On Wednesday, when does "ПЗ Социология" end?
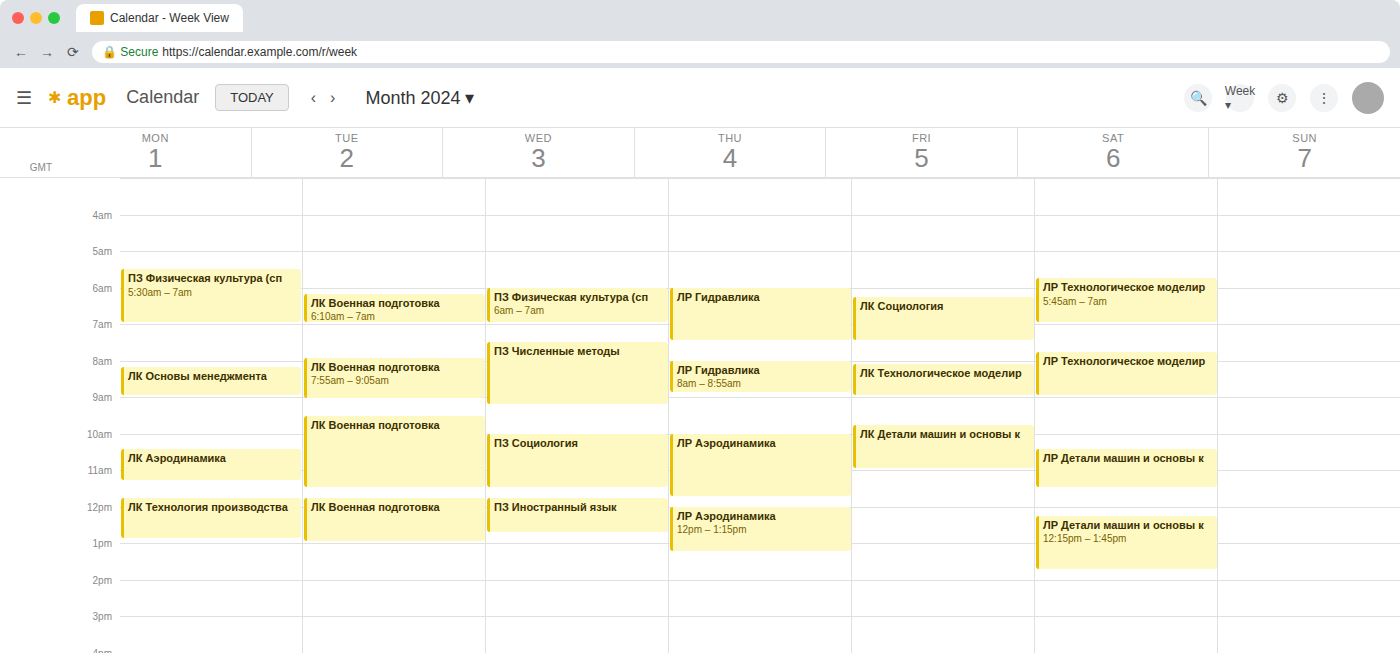
11:30 AM